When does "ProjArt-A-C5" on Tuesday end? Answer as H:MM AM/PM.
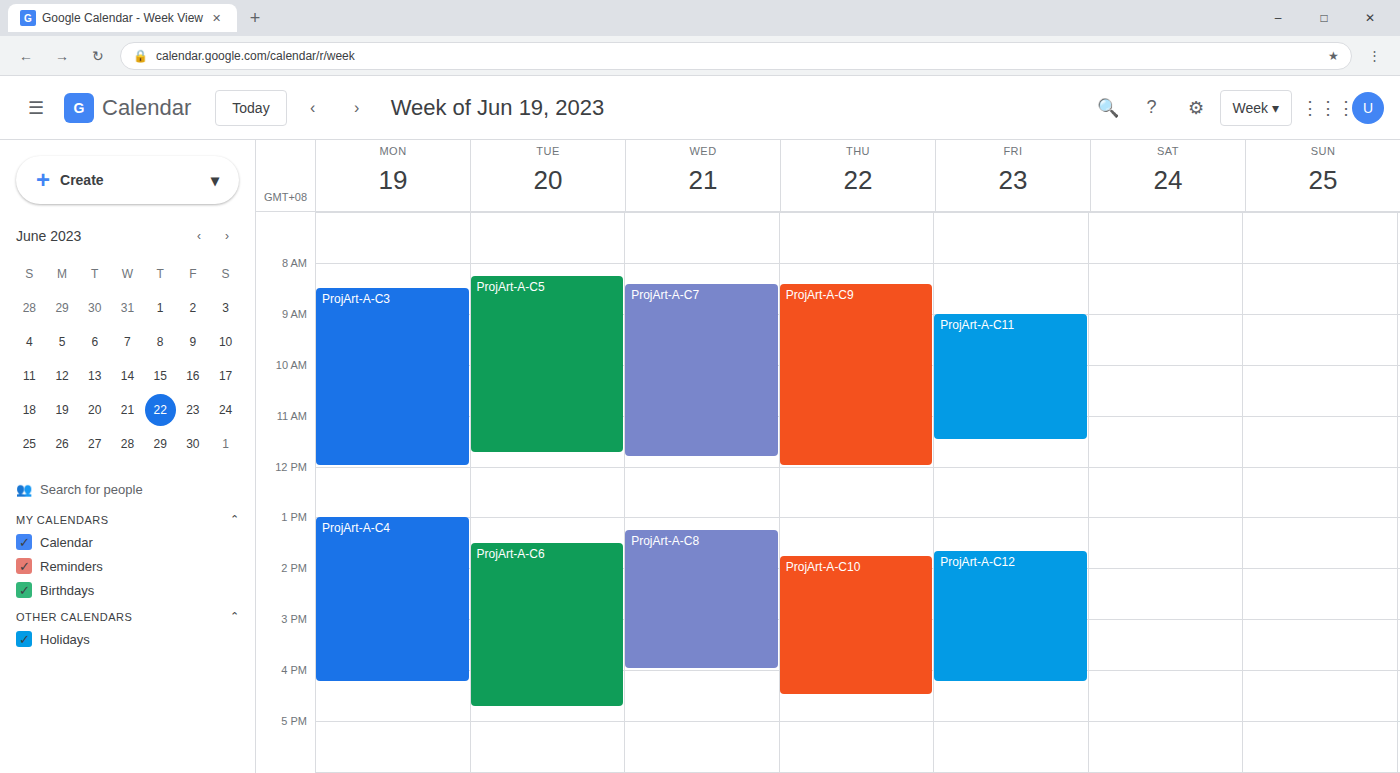
11:45 AM